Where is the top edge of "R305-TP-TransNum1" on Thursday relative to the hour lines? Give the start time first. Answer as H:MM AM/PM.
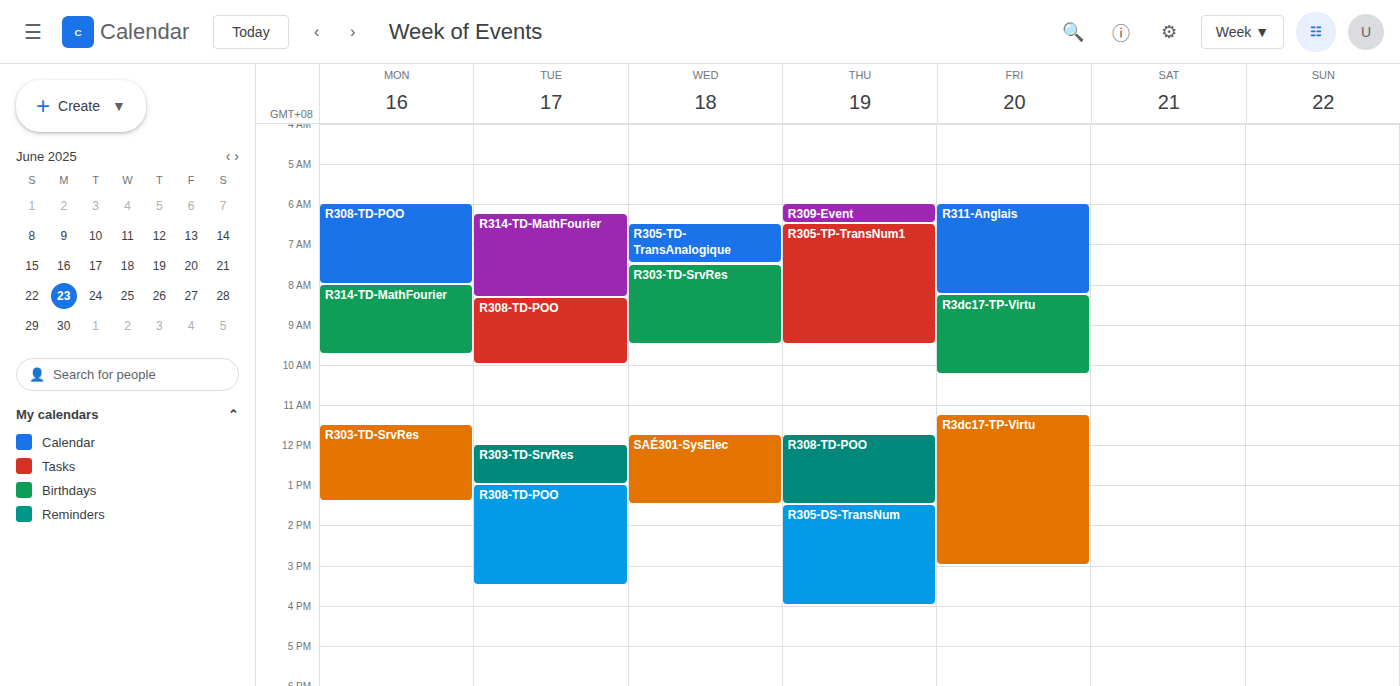
6:30 AM -- halfway between the 6 AM and 7 AM lines.